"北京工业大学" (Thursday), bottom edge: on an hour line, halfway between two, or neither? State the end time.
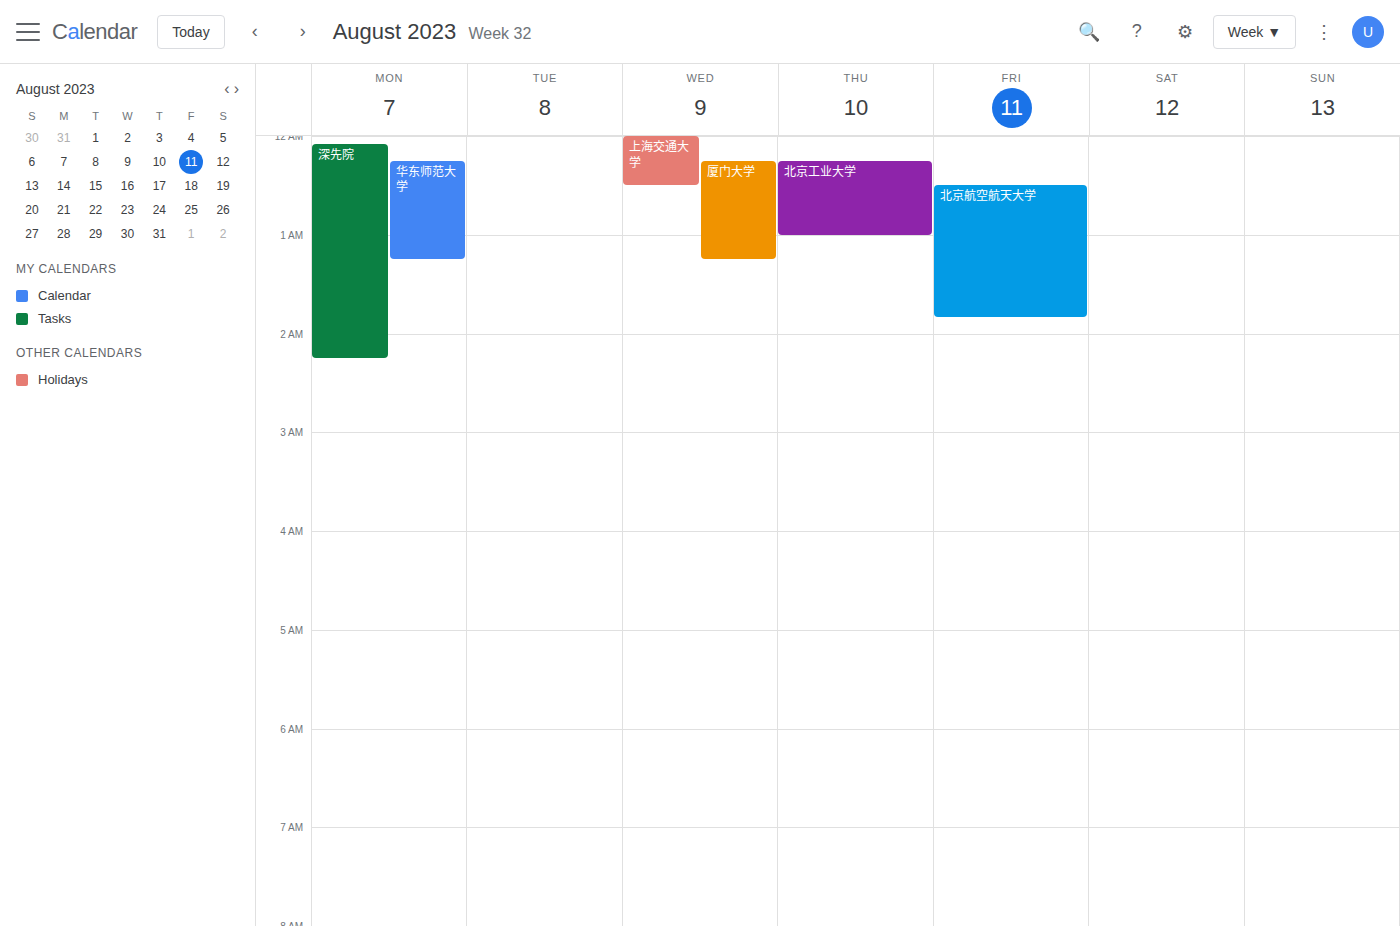
1:00 AM -- exactly on the 1 AM line.